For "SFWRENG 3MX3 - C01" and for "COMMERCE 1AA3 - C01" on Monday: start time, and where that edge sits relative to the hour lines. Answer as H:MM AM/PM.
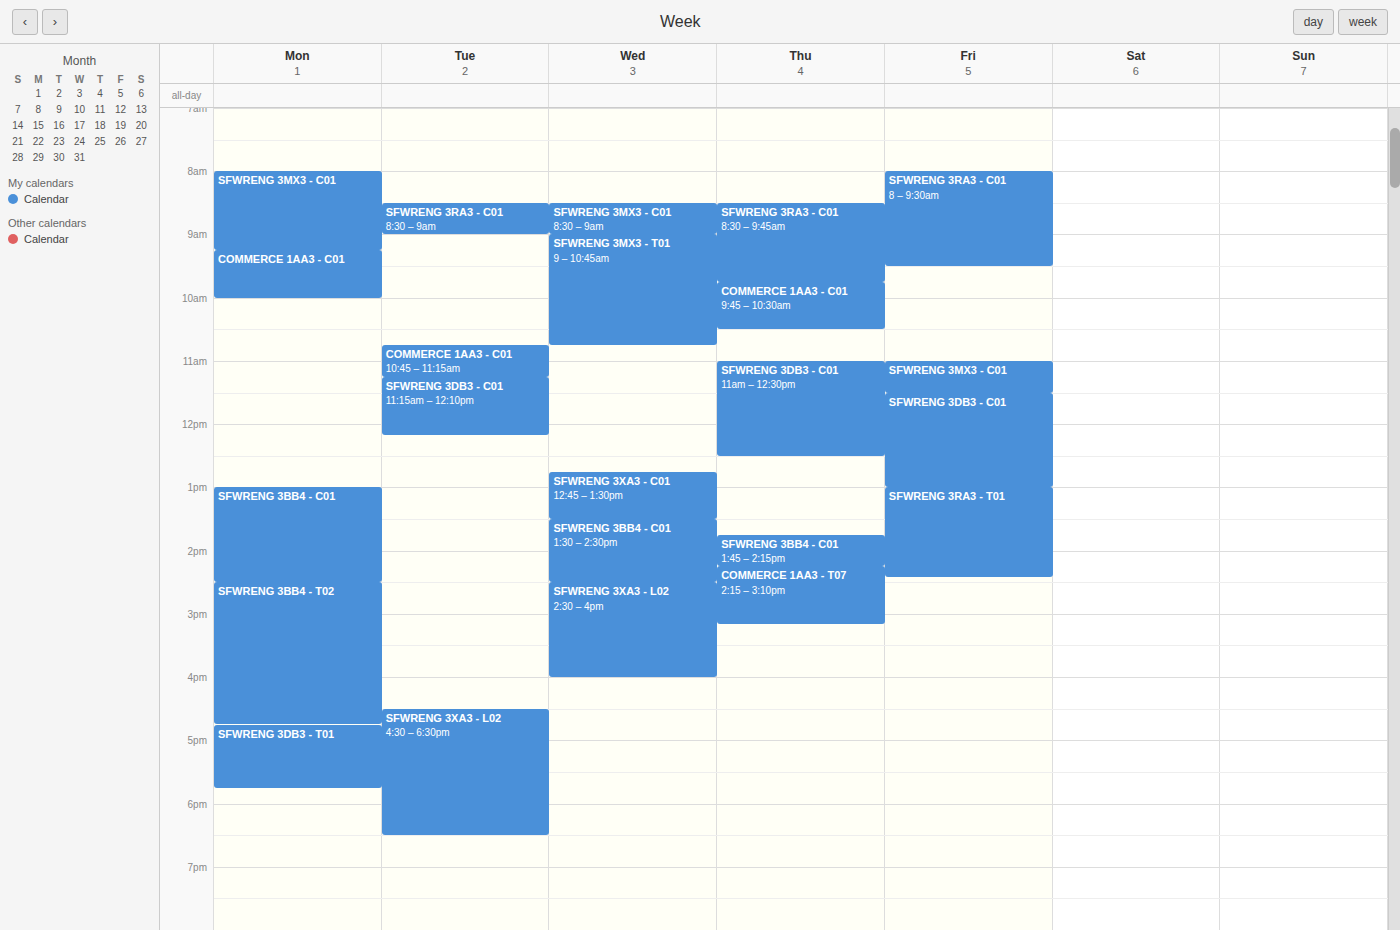
"SFWRENG 3MX3 - C01": 8:00 AM, exactly on the 8 AM line. "COMMERCE 1AA3 - C01": 9:15 AM, neither: a quarter of the way from the 9 AM line to the 10 AM line.